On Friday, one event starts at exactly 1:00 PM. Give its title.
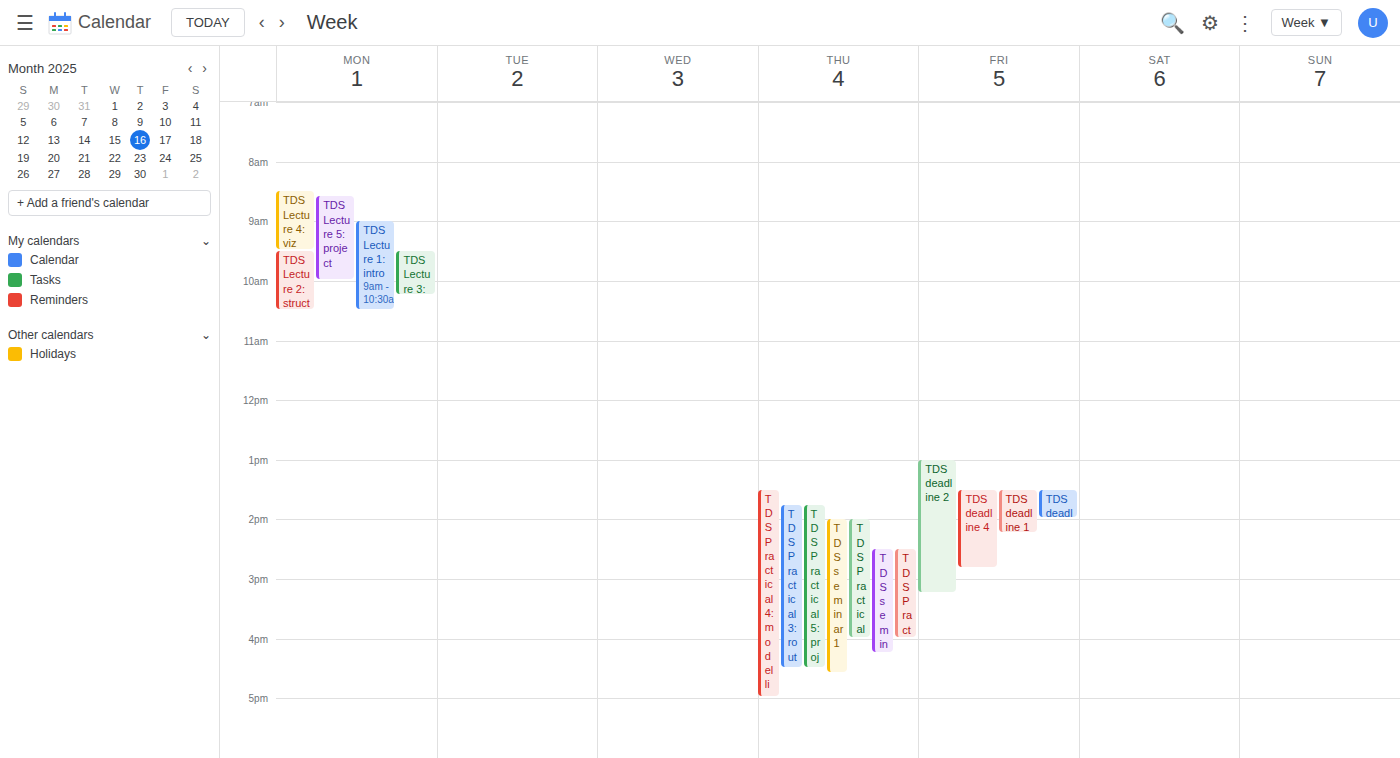
"TDS deadline 2"